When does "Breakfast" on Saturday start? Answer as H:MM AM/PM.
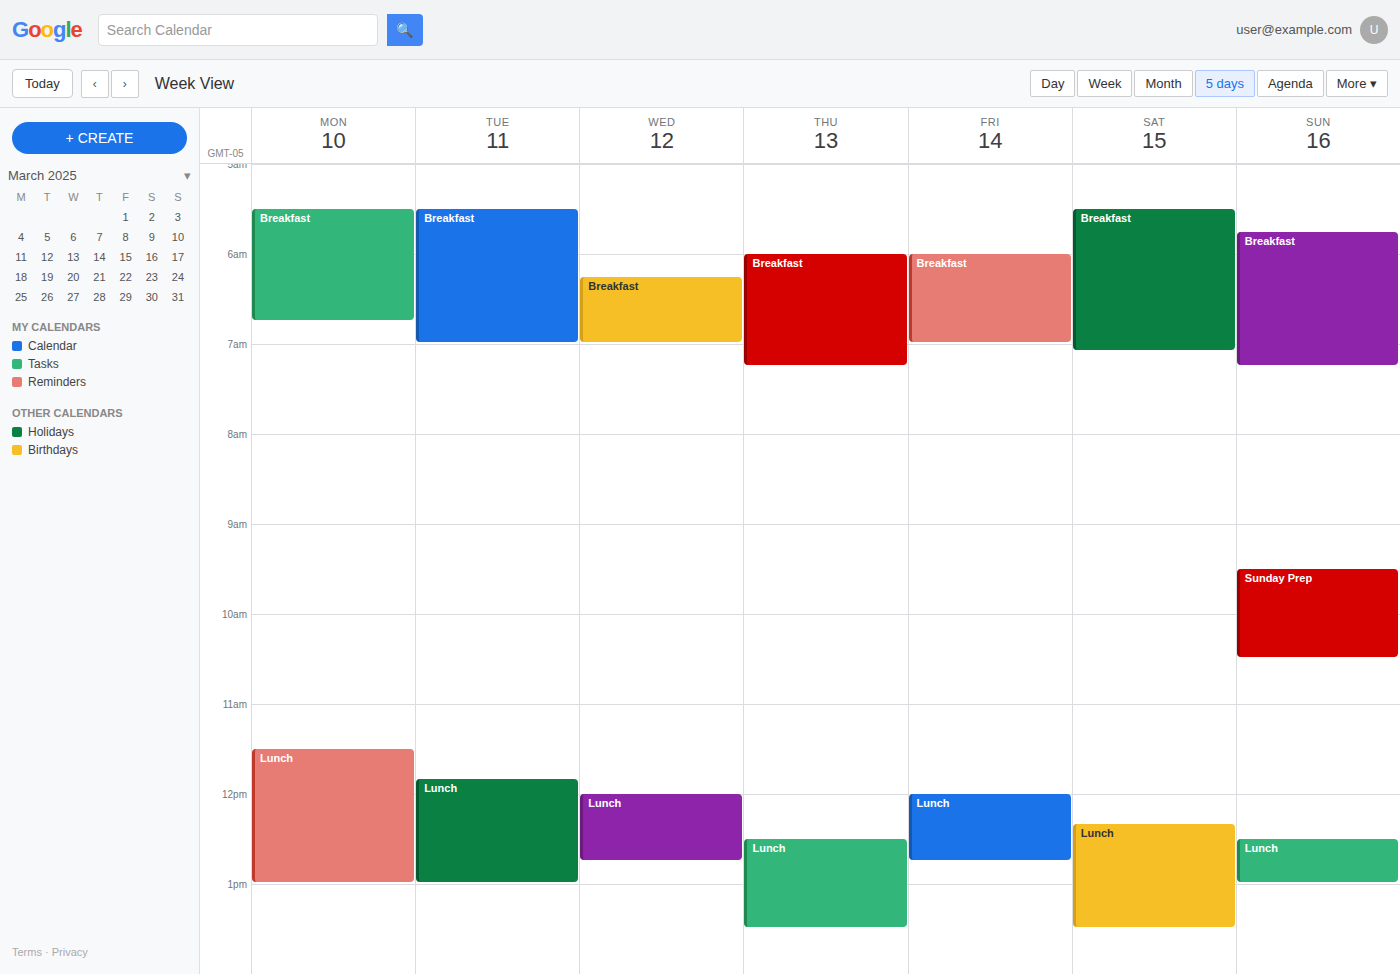
5:30 AM